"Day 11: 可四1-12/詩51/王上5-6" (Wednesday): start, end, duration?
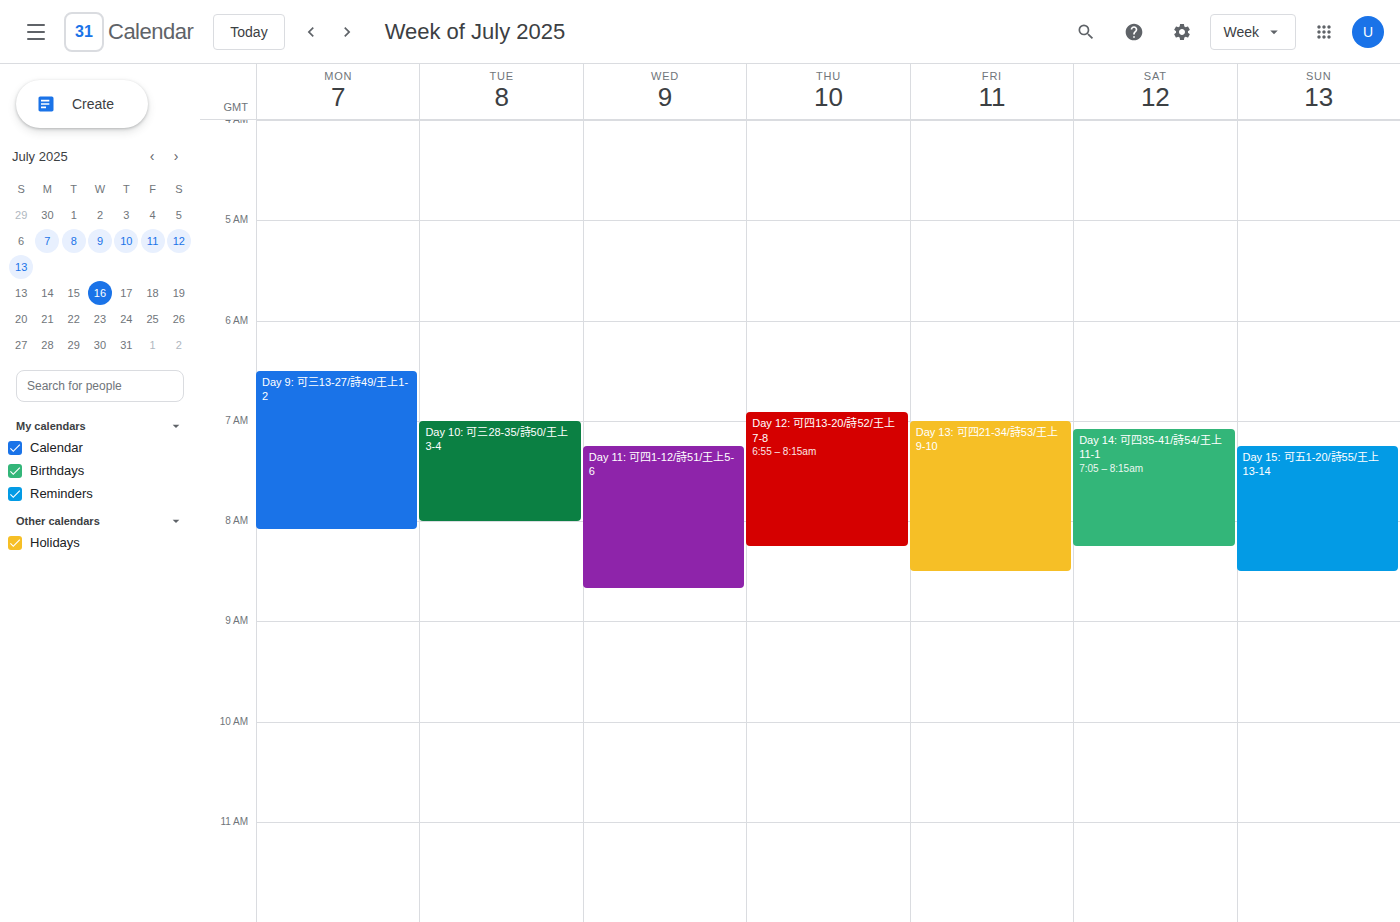
7:15 AM to 8:40 AM, 1 hour 25 minutes